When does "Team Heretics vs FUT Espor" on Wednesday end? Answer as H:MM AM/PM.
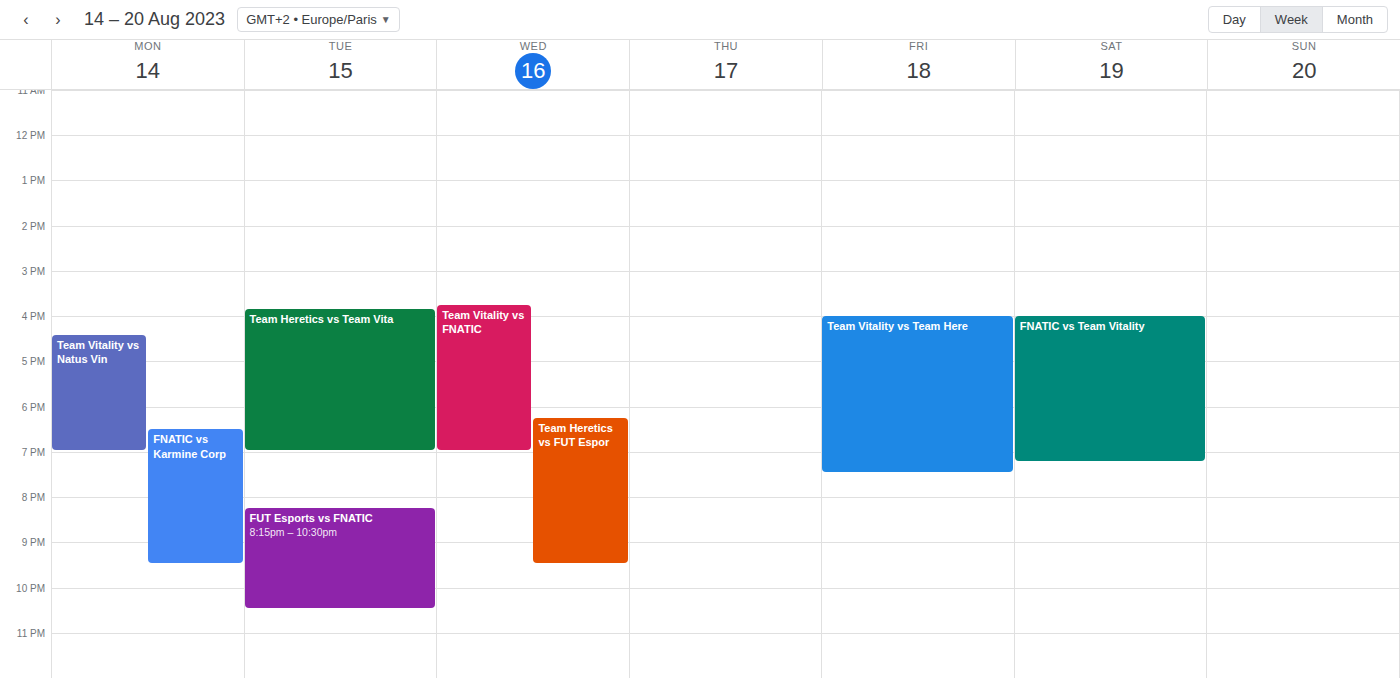
9:30 PM